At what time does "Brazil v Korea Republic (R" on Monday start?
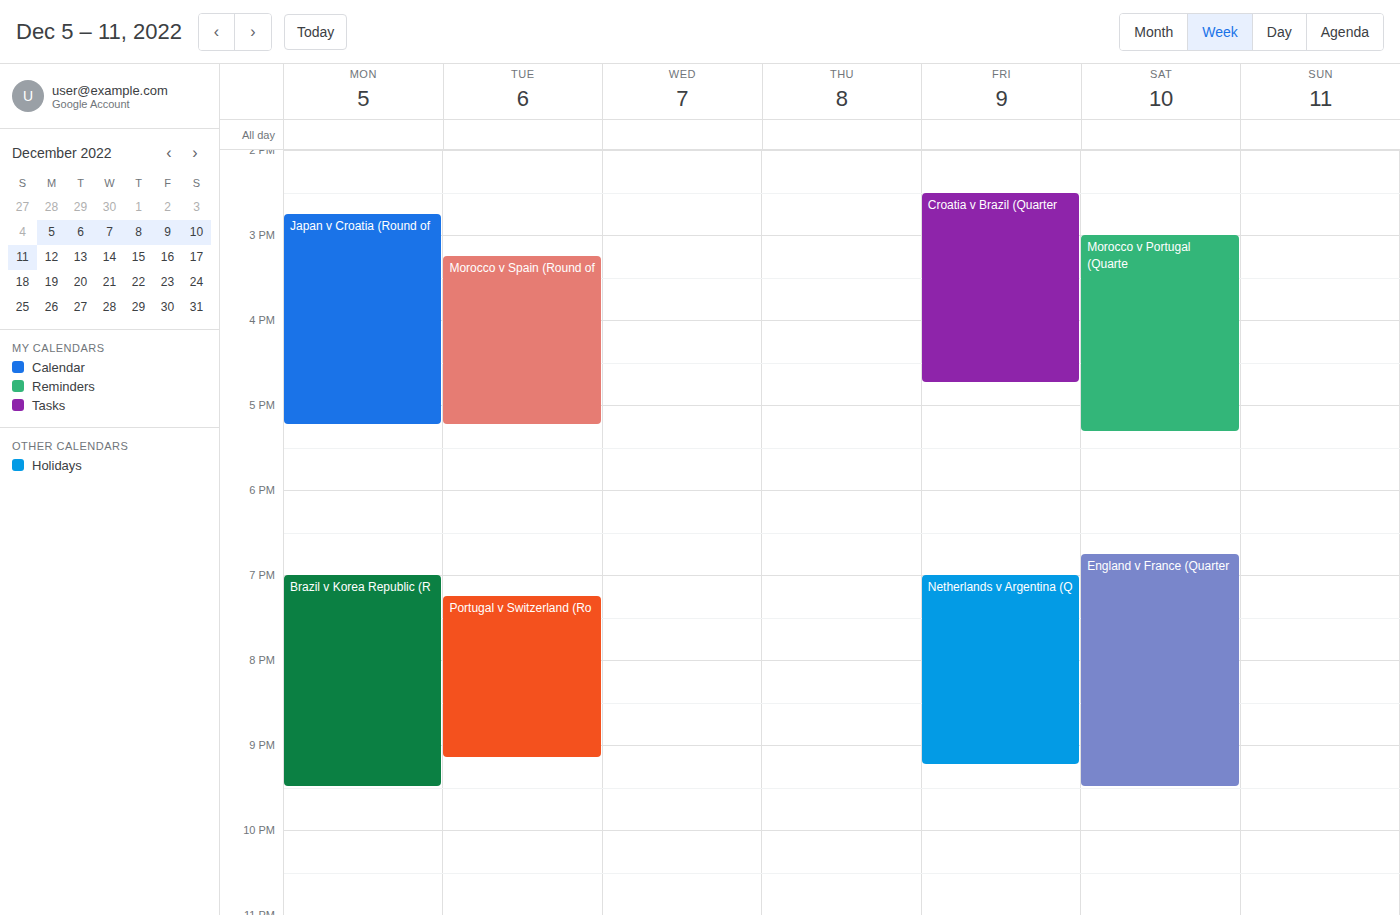
7:00 PM